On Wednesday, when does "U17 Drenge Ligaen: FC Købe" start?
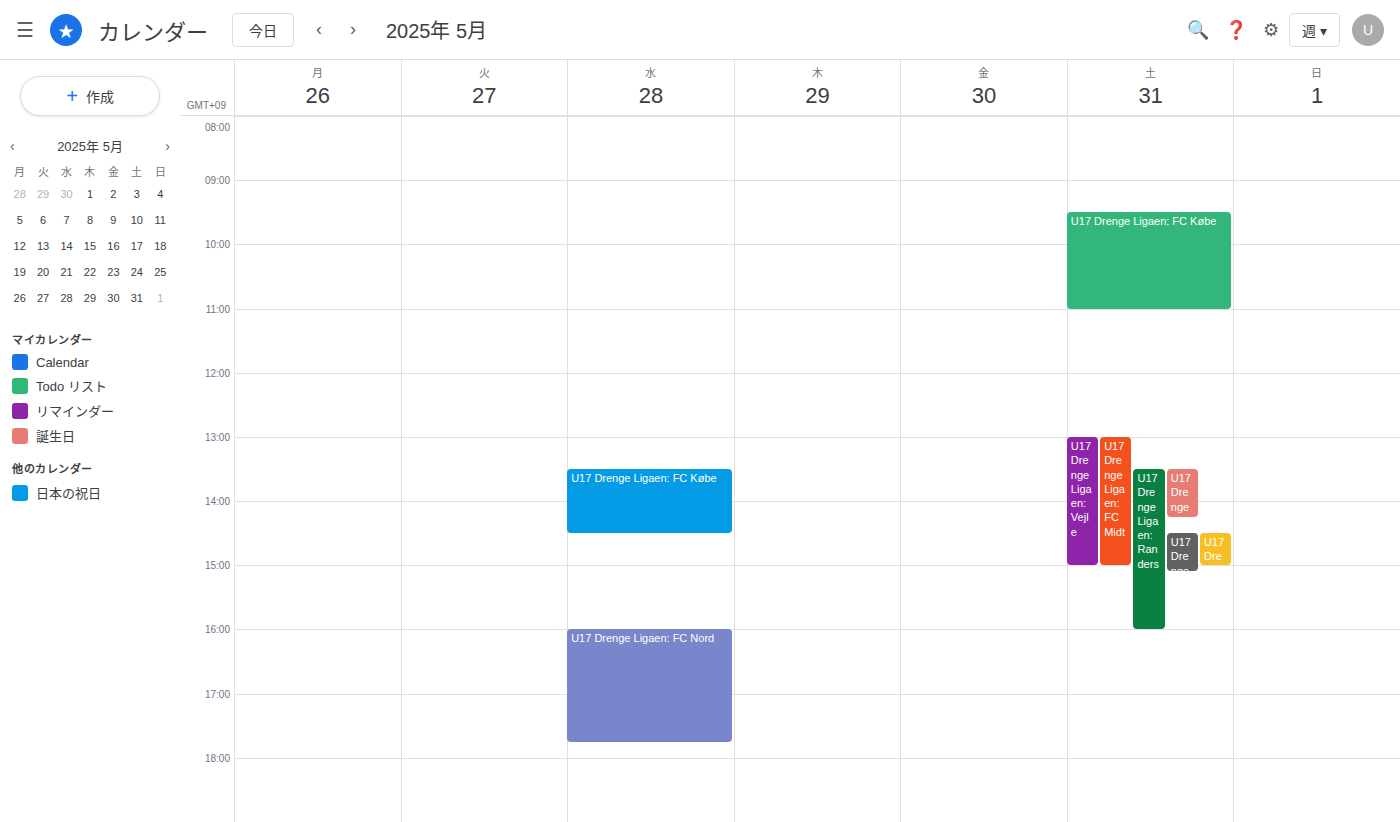
1:30 PM